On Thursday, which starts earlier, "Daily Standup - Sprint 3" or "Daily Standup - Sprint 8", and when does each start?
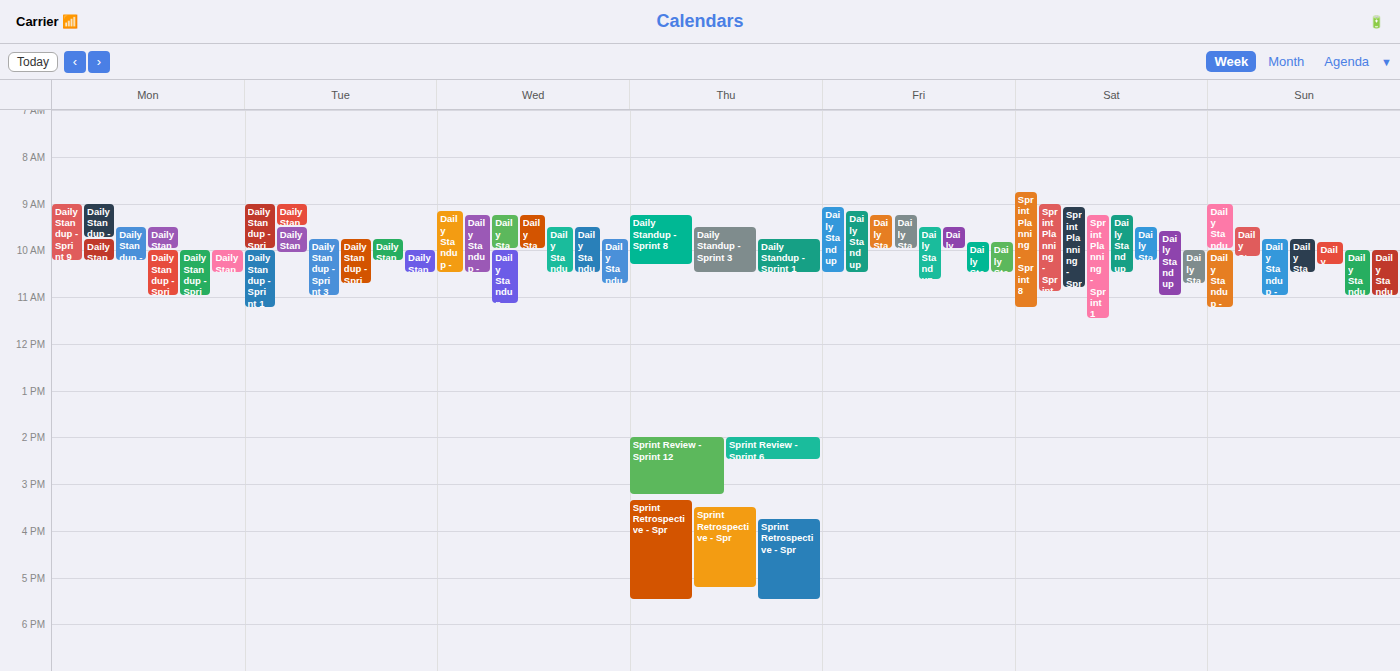
"Daily Standup - Sprint 8" 9:15 AM; "Daily Standup - Sprint 3" 9:30 AM.